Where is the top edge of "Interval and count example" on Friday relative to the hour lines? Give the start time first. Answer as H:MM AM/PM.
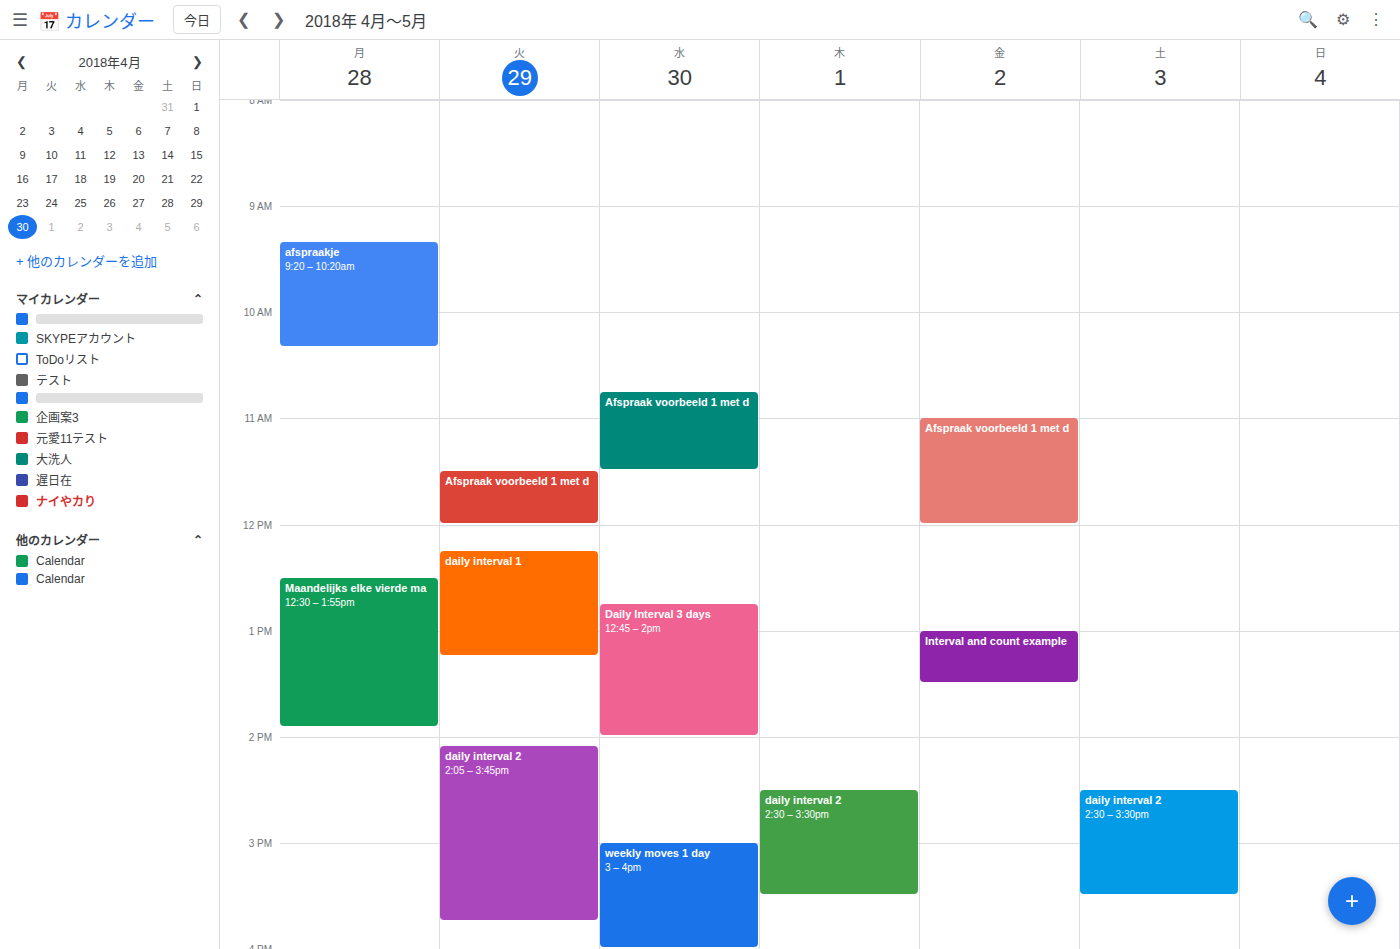
1:00 PM -- exactly on the 1 PM line.